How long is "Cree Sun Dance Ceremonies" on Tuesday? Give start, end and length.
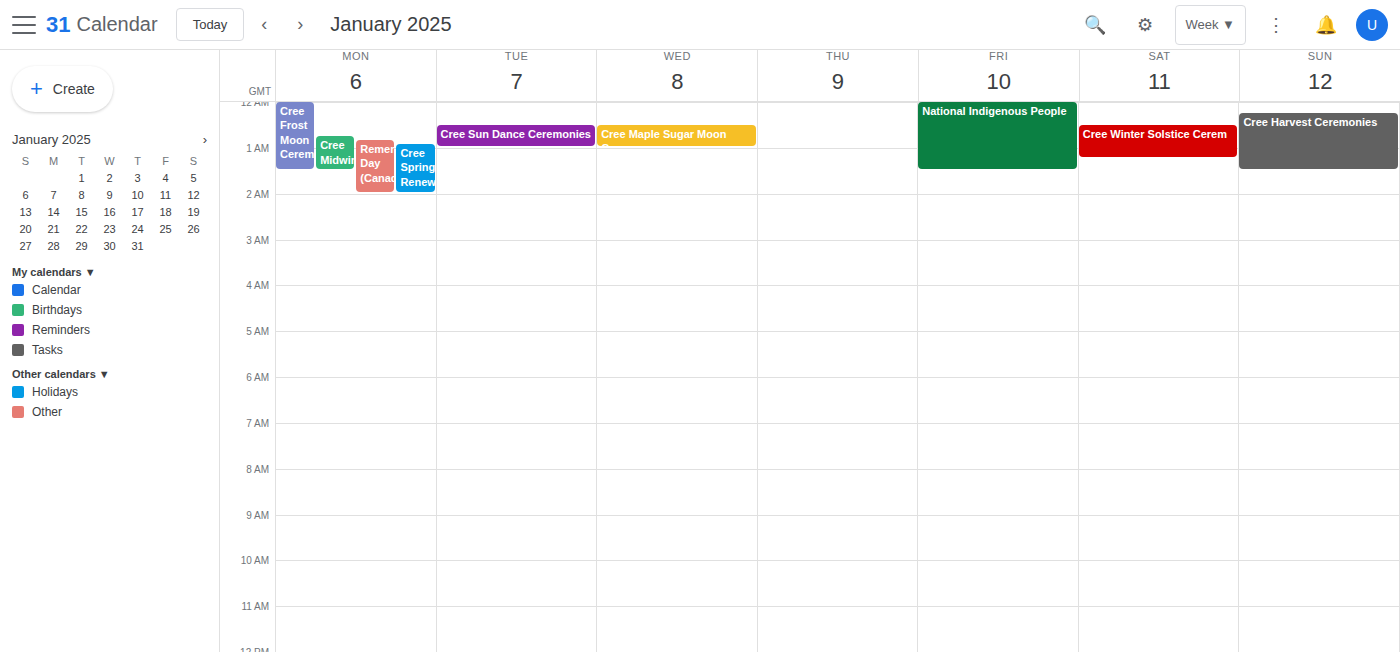
00:30 to 01:00, 30 minutes